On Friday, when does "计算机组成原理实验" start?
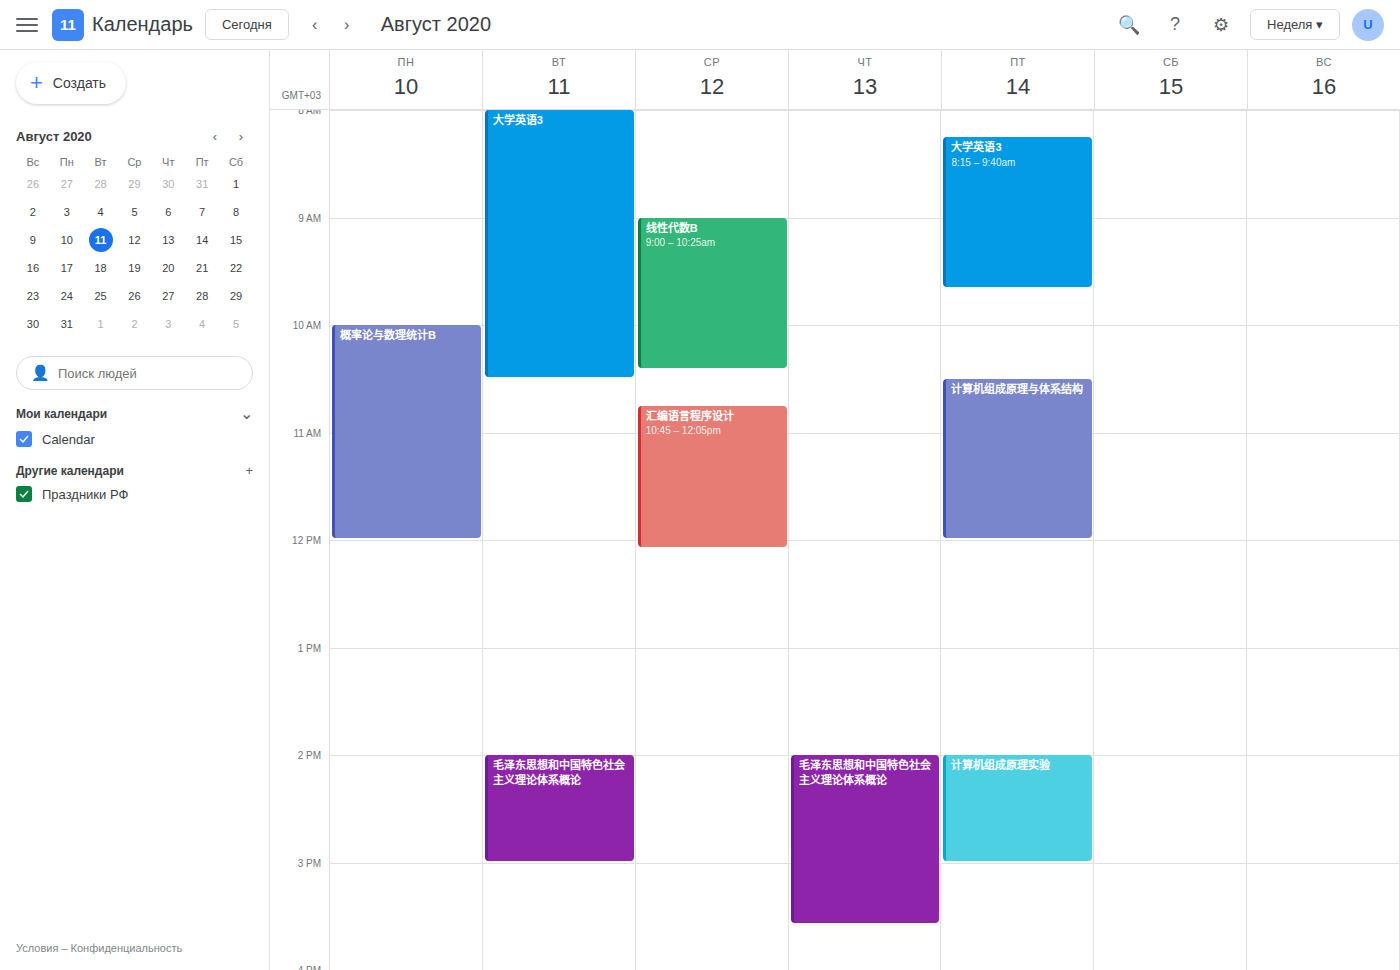
2:00 PM